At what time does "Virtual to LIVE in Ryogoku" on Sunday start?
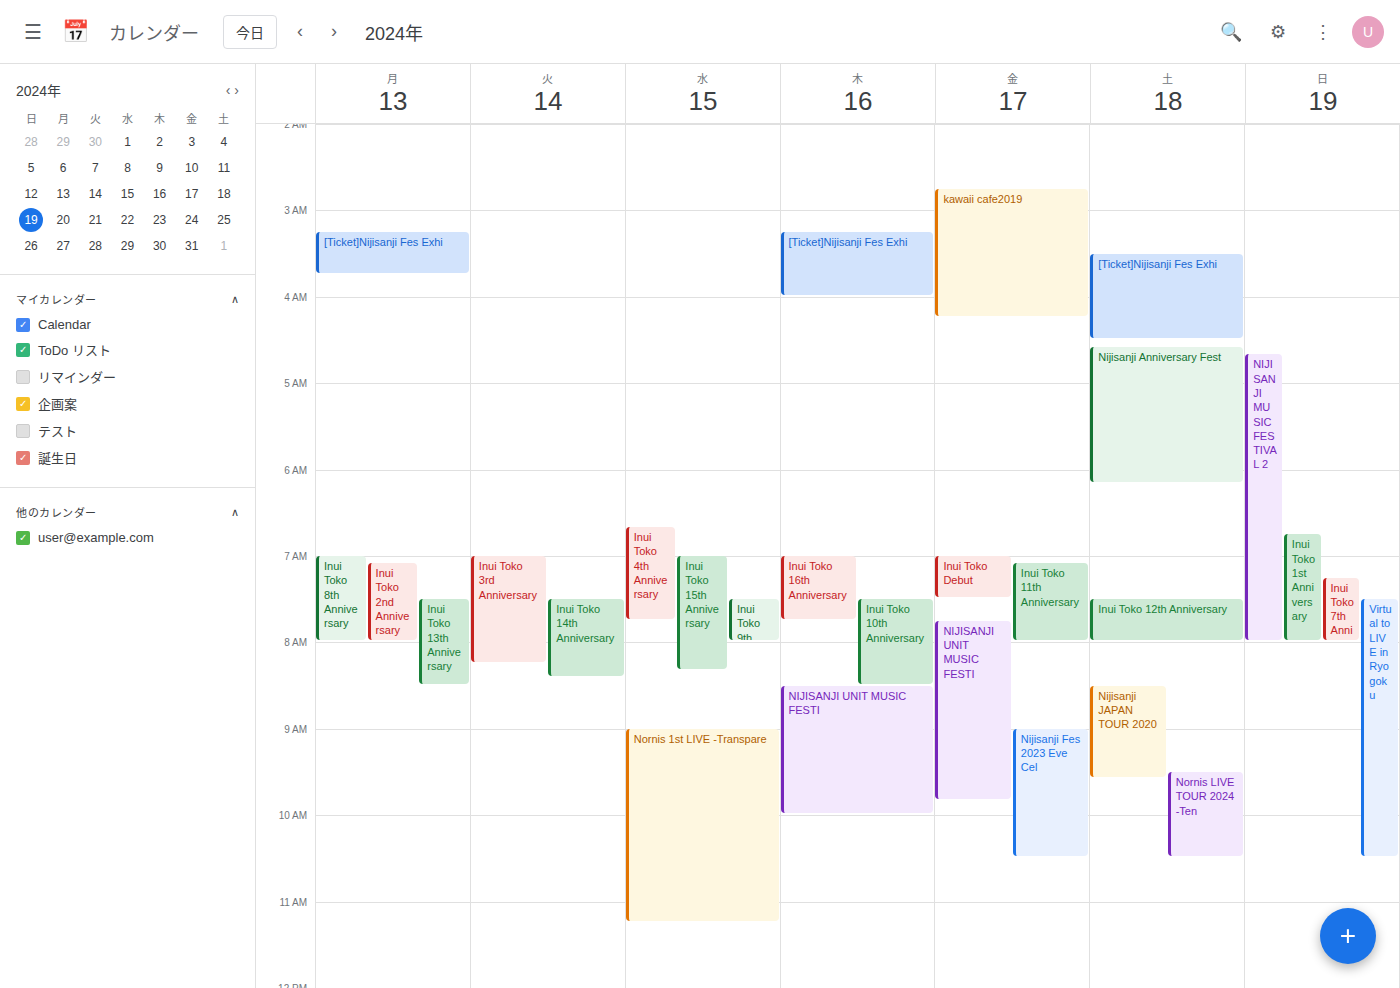
07:30